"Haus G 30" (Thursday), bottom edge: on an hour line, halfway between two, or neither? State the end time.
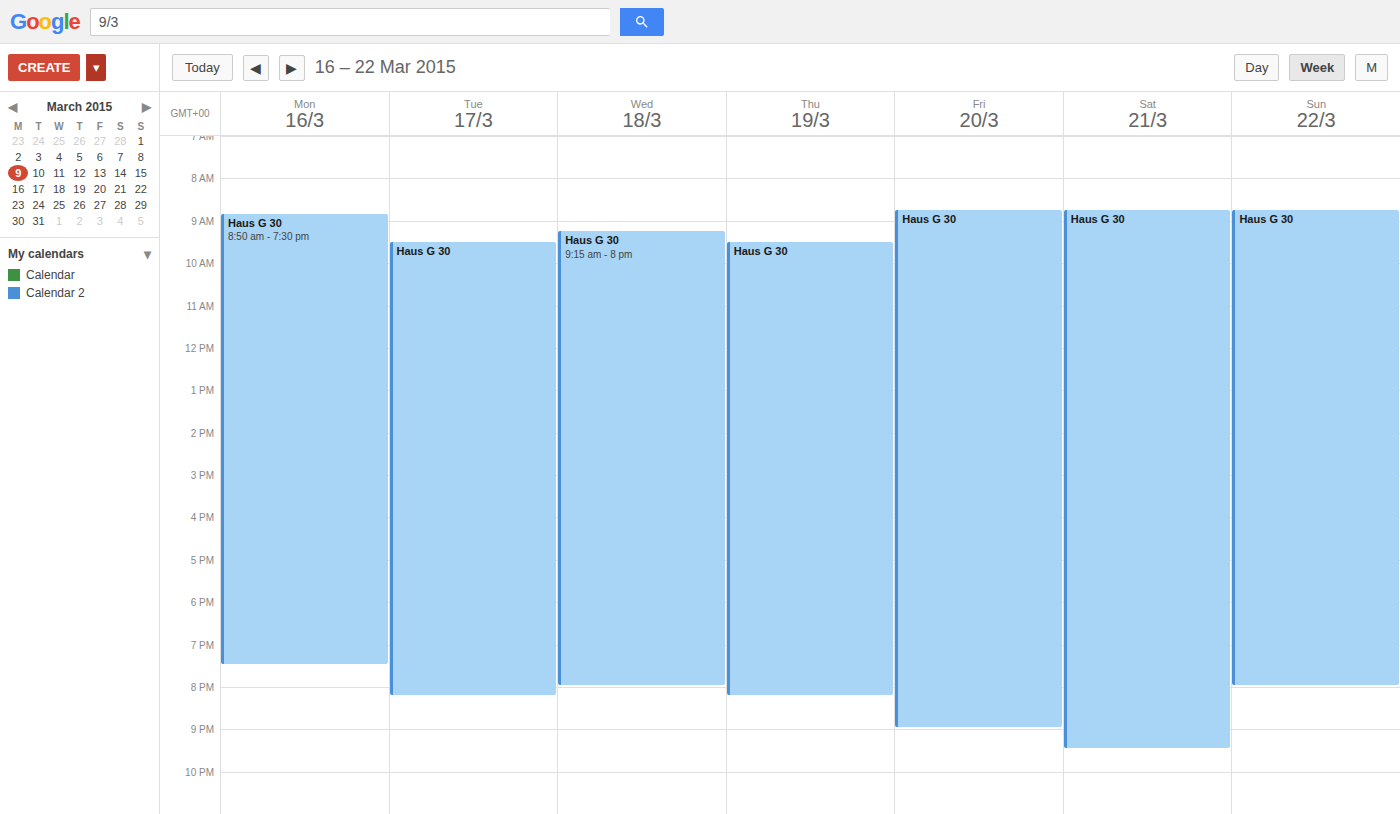
20:15 -- neither: a quarter of the way from the 20:00 line to the 21:00 line.